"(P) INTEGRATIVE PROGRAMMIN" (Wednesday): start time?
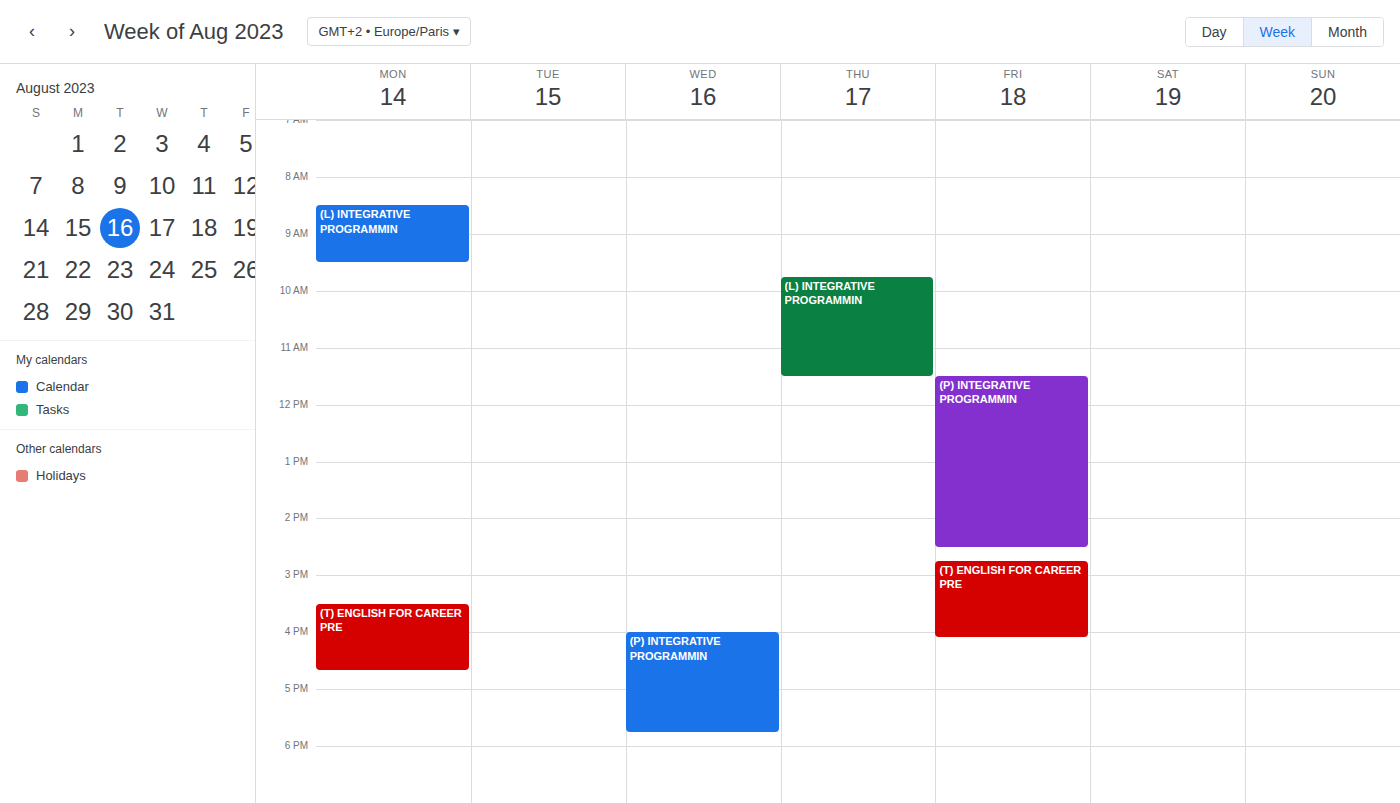
4:00 PM